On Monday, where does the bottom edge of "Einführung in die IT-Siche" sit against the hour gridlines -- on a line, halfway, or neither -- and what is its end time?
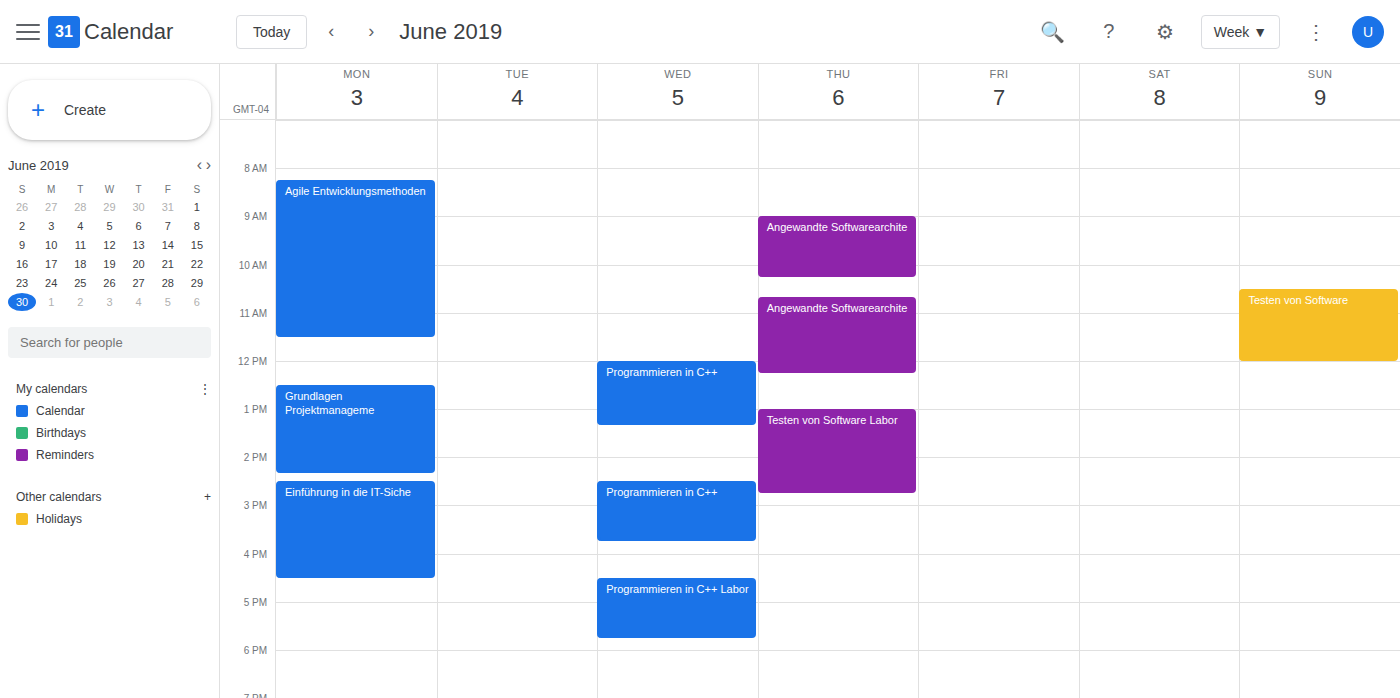
4:30 PM -- halfway between the 4 PM and 5 PM lines.